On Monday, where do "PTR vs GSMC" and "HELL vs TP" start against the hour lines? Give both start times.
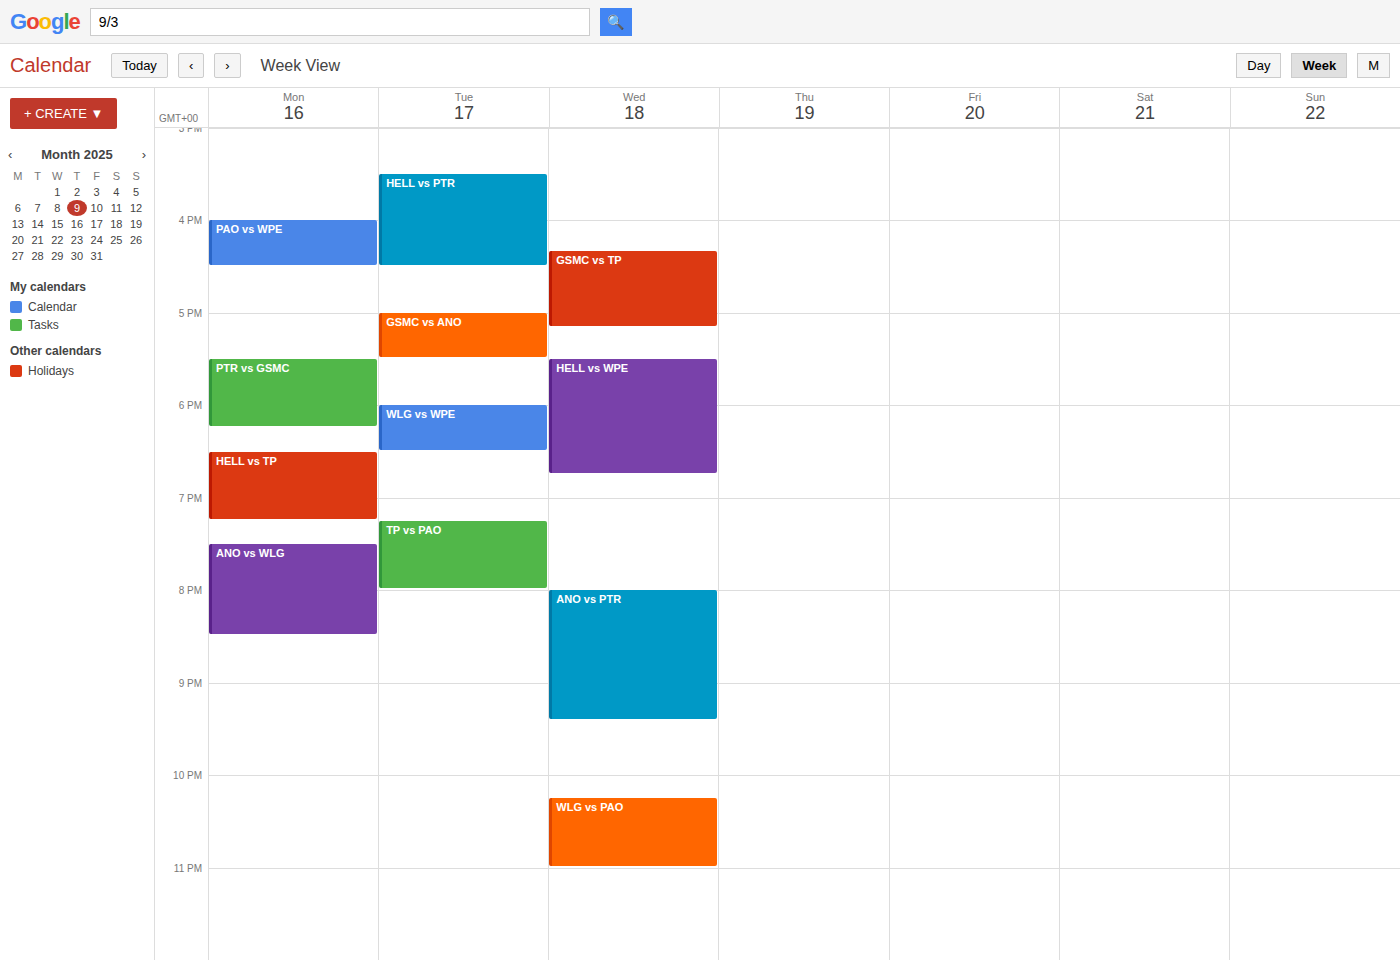
"PTR vs GSMC": 5:30 PM, halfway between the 5 PM and 6 PM lines. "HELL vs TP": 6:30 PM, halfway between the 6 PM and 7 PM lines.